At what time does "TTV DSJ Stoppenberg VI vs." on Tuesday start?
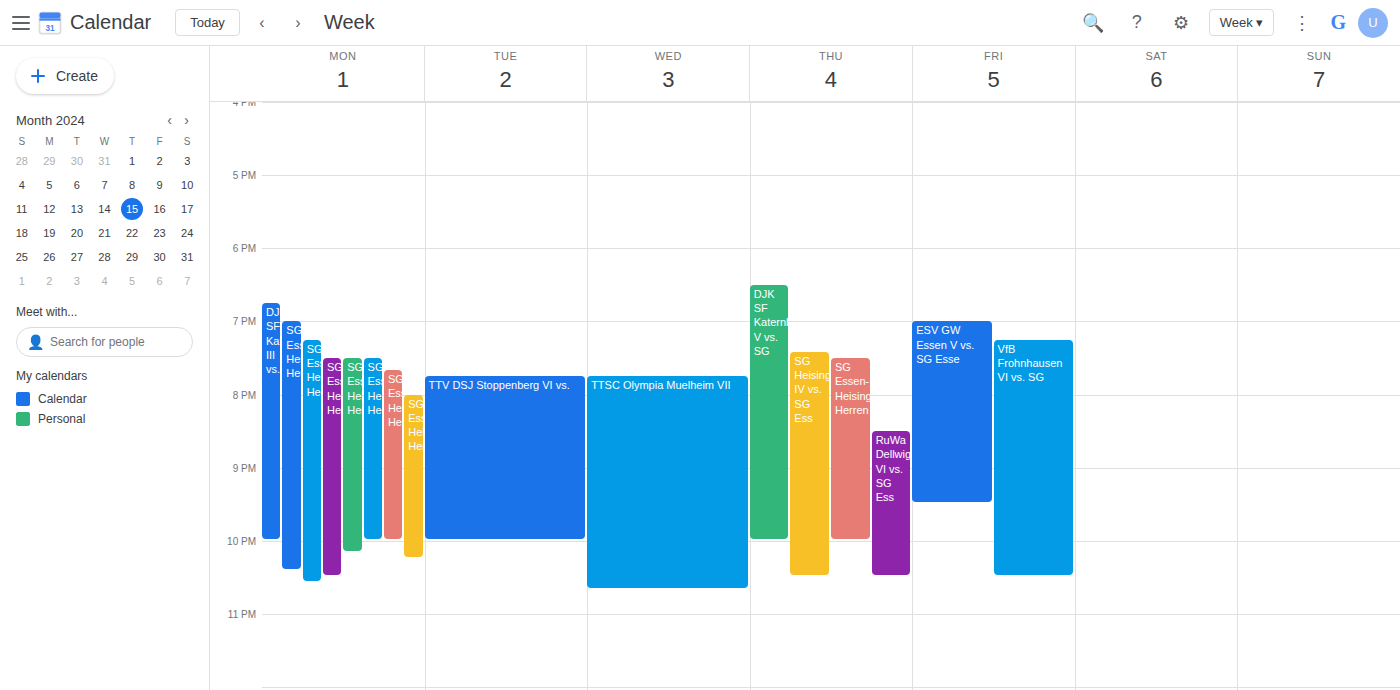
19:45